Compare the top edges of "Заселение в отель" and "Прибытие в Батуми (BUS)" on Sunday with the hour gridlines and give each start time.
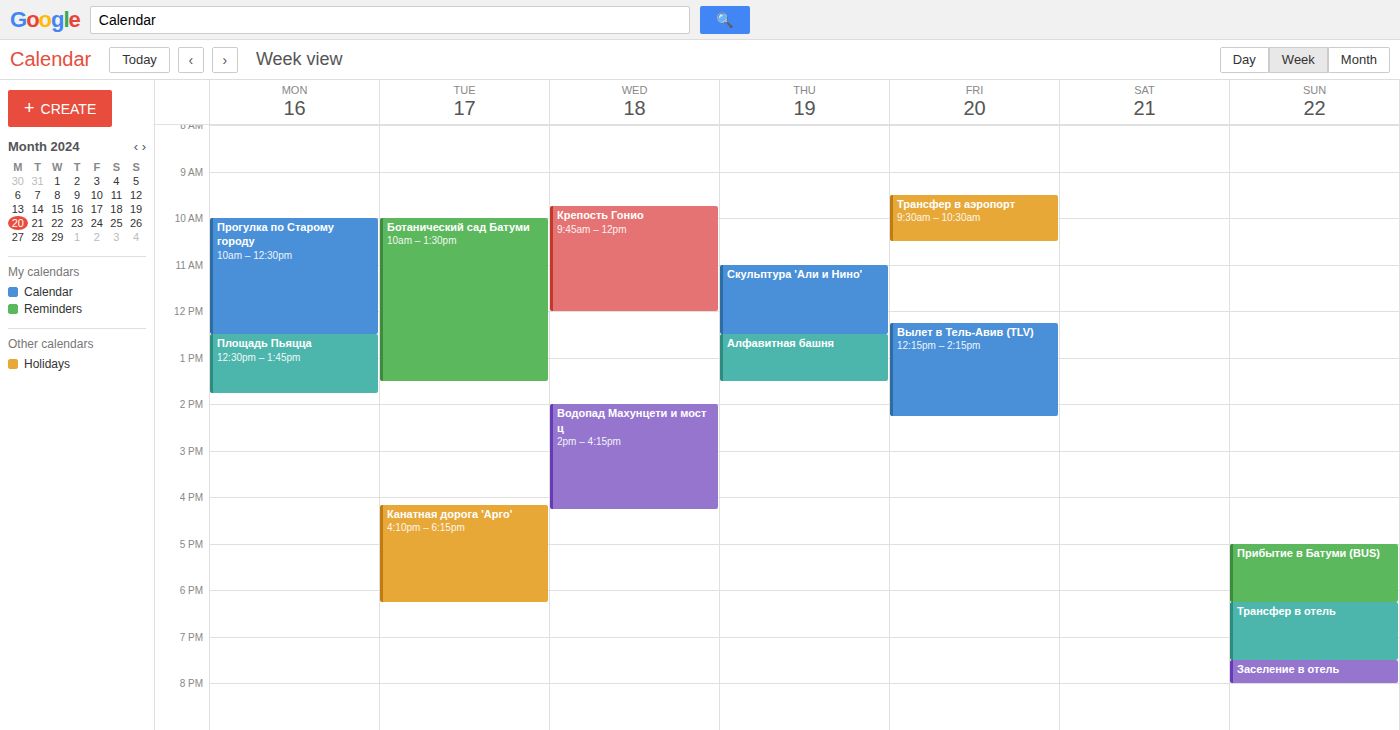
"Заселение в отель": 7:30 PM, halfway between the 7 PM and 8 PM lines. "Прибытие в Батуми (BUS)": 5:00 PM, exactly on the 5 PM line.